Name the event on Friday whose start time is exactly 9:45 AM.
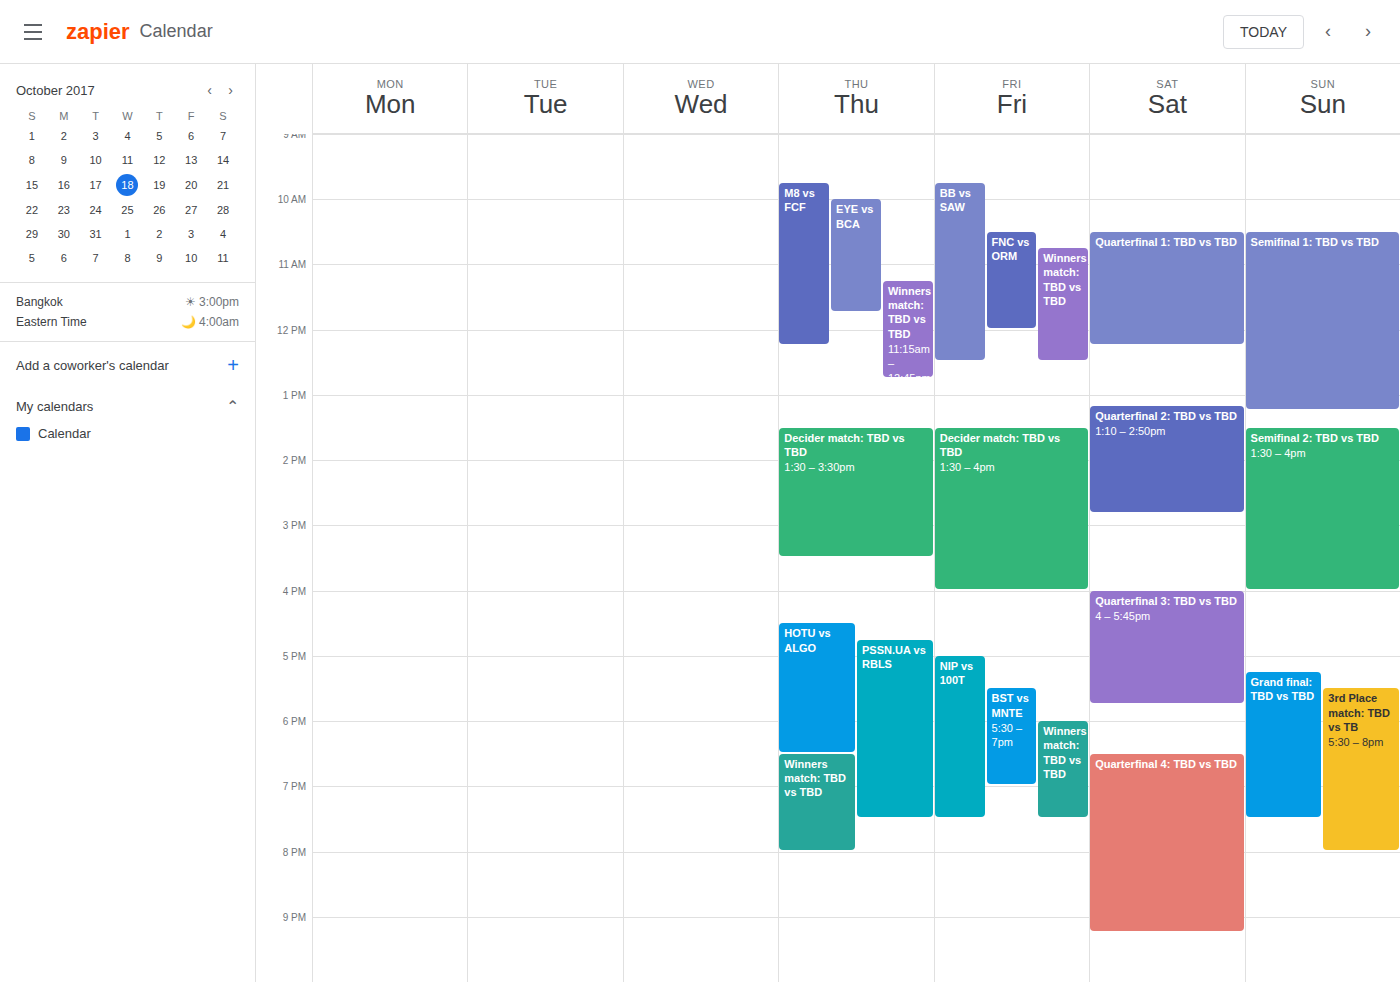
"BB vs SAW"